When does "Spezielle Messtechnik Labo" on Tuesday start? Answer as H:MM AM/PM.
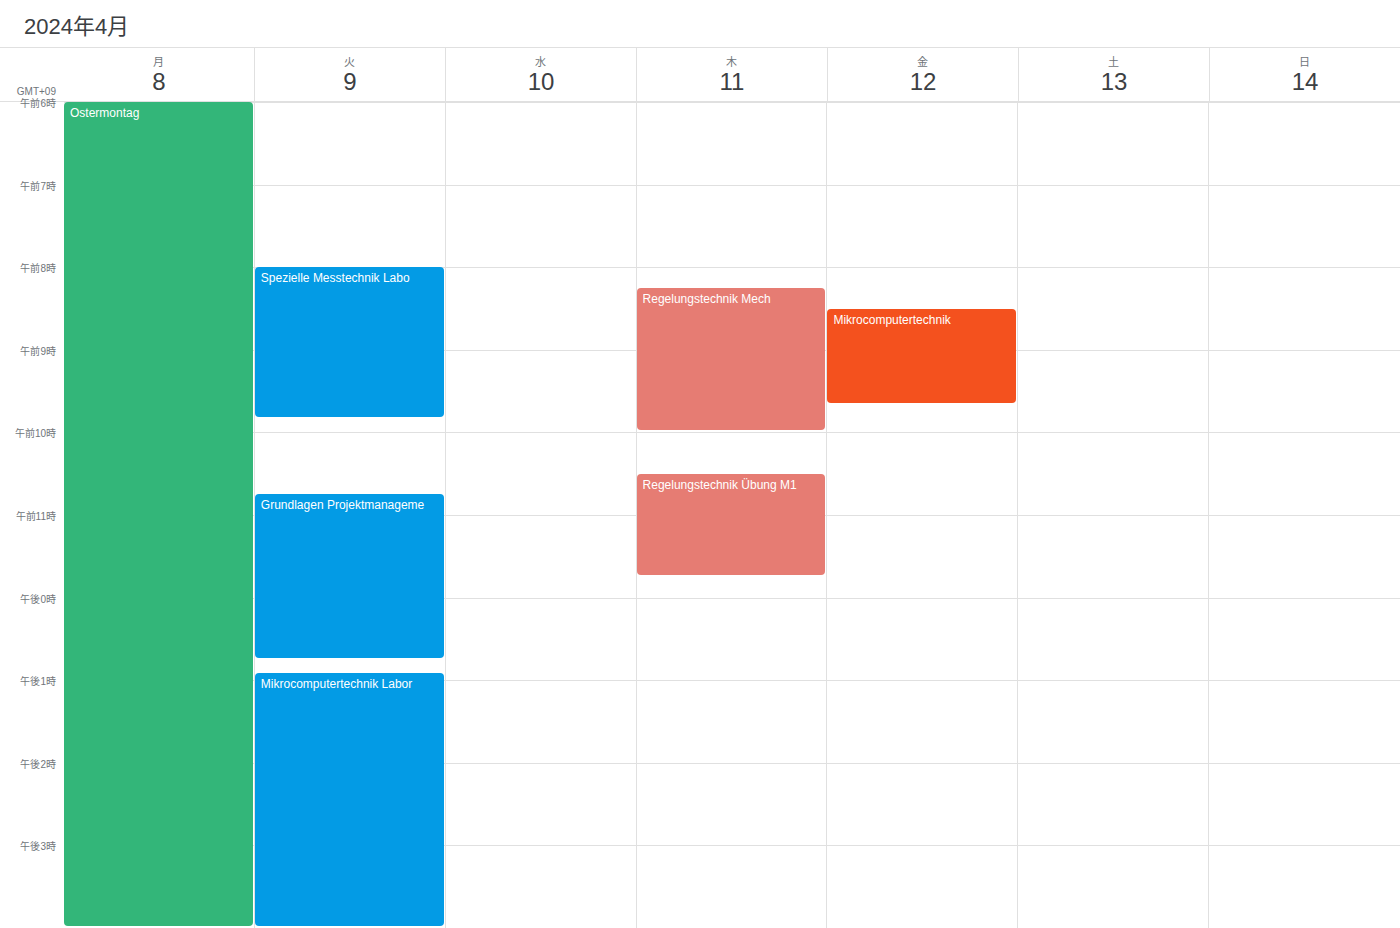
8:00 AM